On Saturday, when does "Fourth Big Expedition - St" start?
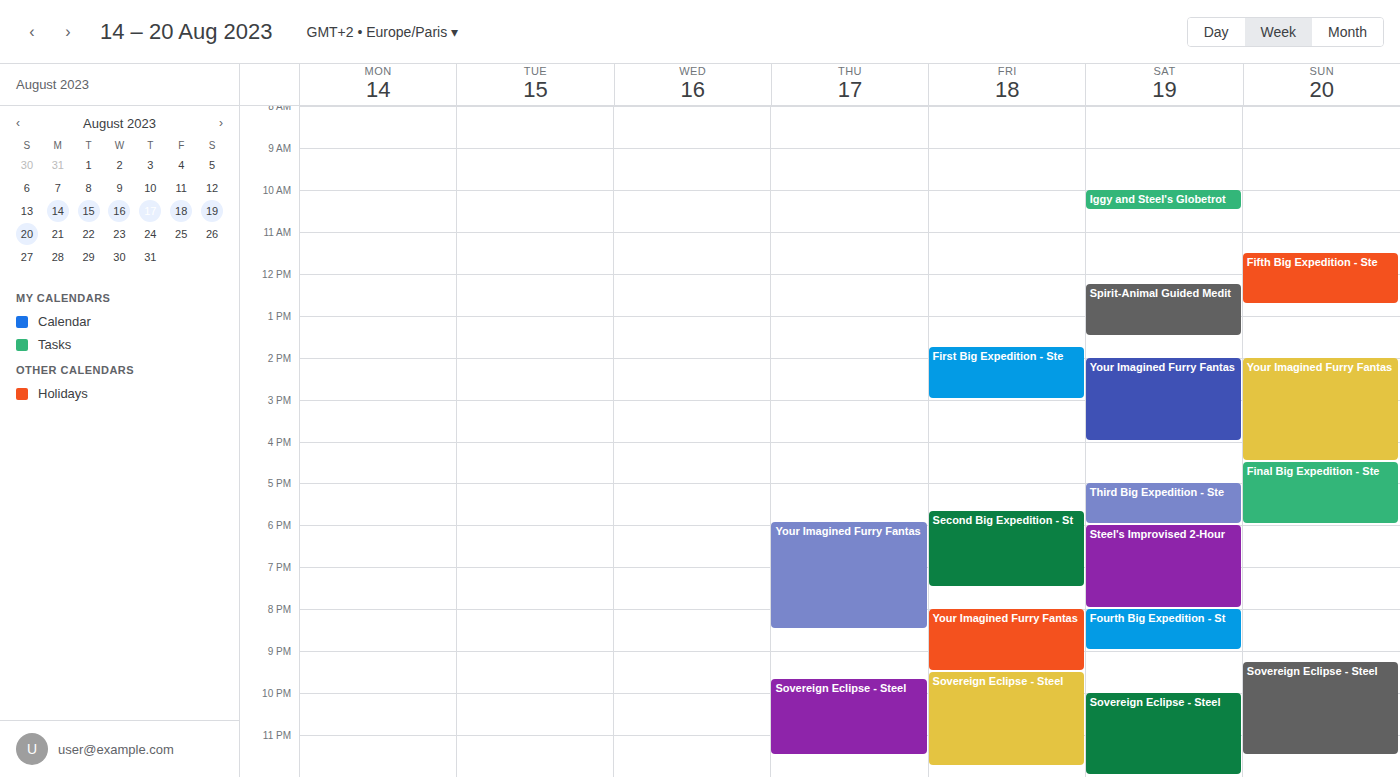
8:00 PM